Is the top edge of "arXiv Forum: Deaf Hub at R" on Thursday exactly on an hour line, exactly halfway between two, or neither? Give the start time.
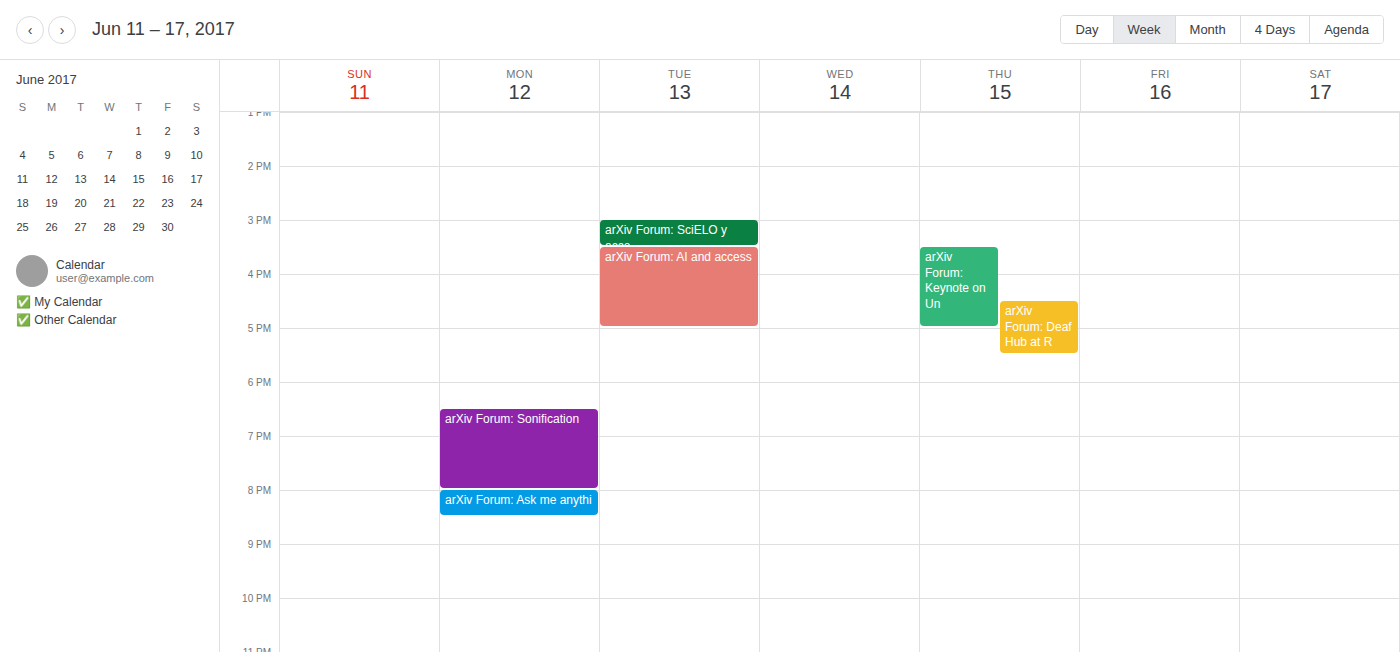
4:30 PM -- halfway between the 4 PM and 5 PM lines.